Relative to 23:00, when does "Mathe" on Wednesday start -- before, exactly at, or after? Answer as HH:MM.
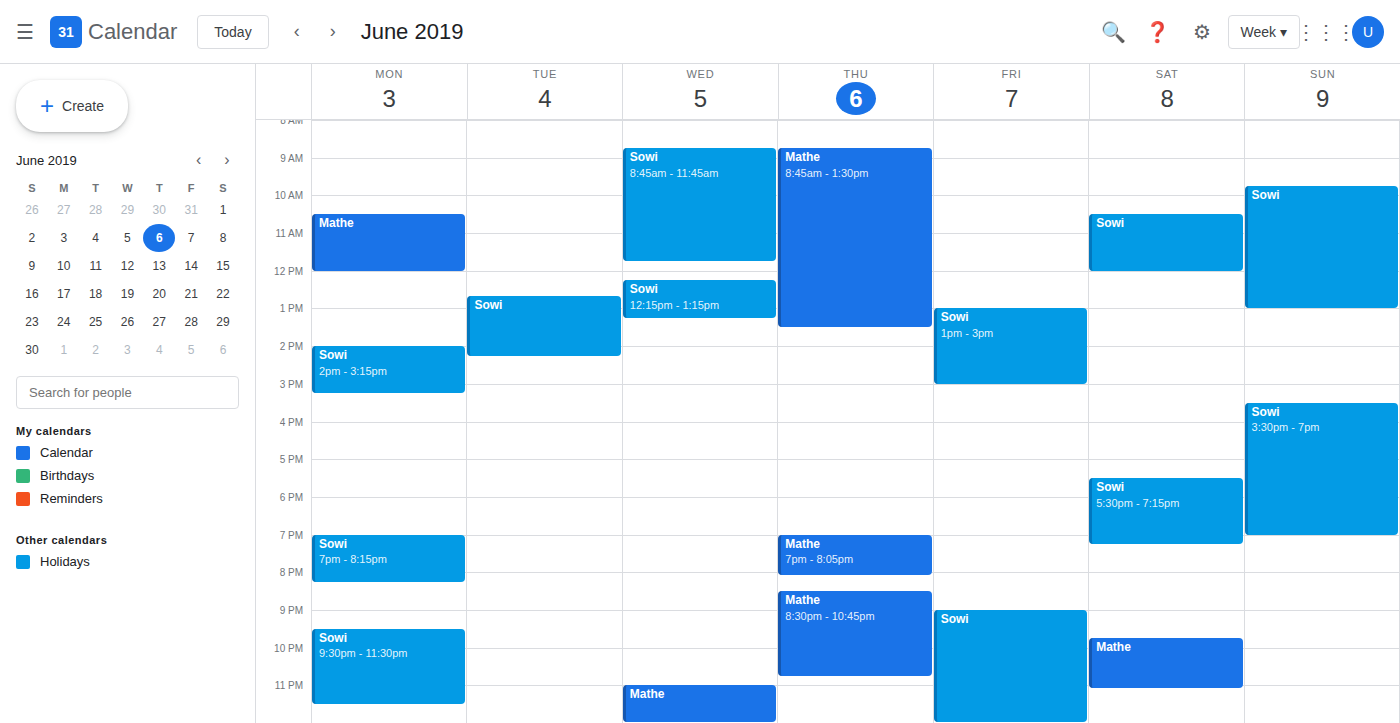
23:00 -- exactly at 23:00, on the 23:00 line.